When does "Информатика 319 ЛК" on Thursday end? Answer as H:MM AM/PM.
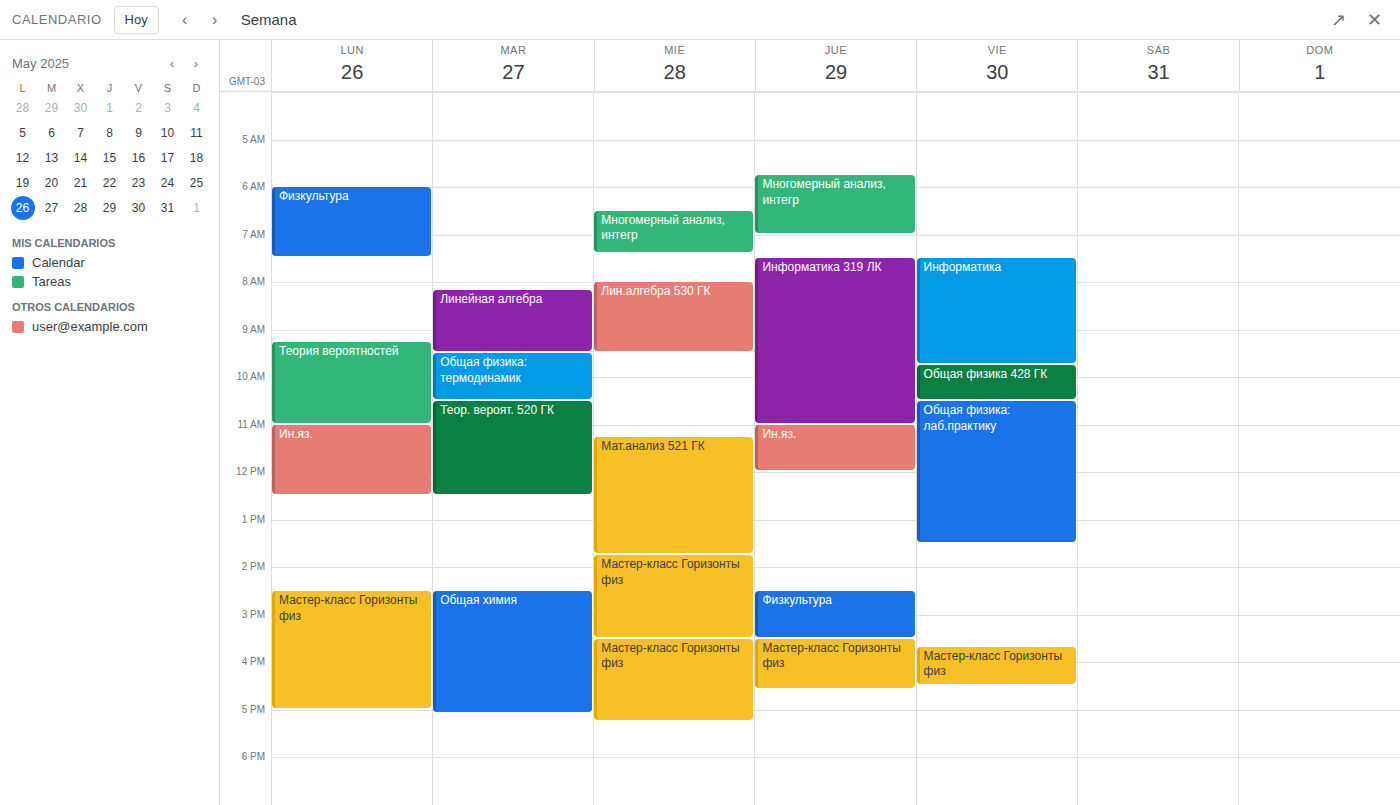
11:00 AM